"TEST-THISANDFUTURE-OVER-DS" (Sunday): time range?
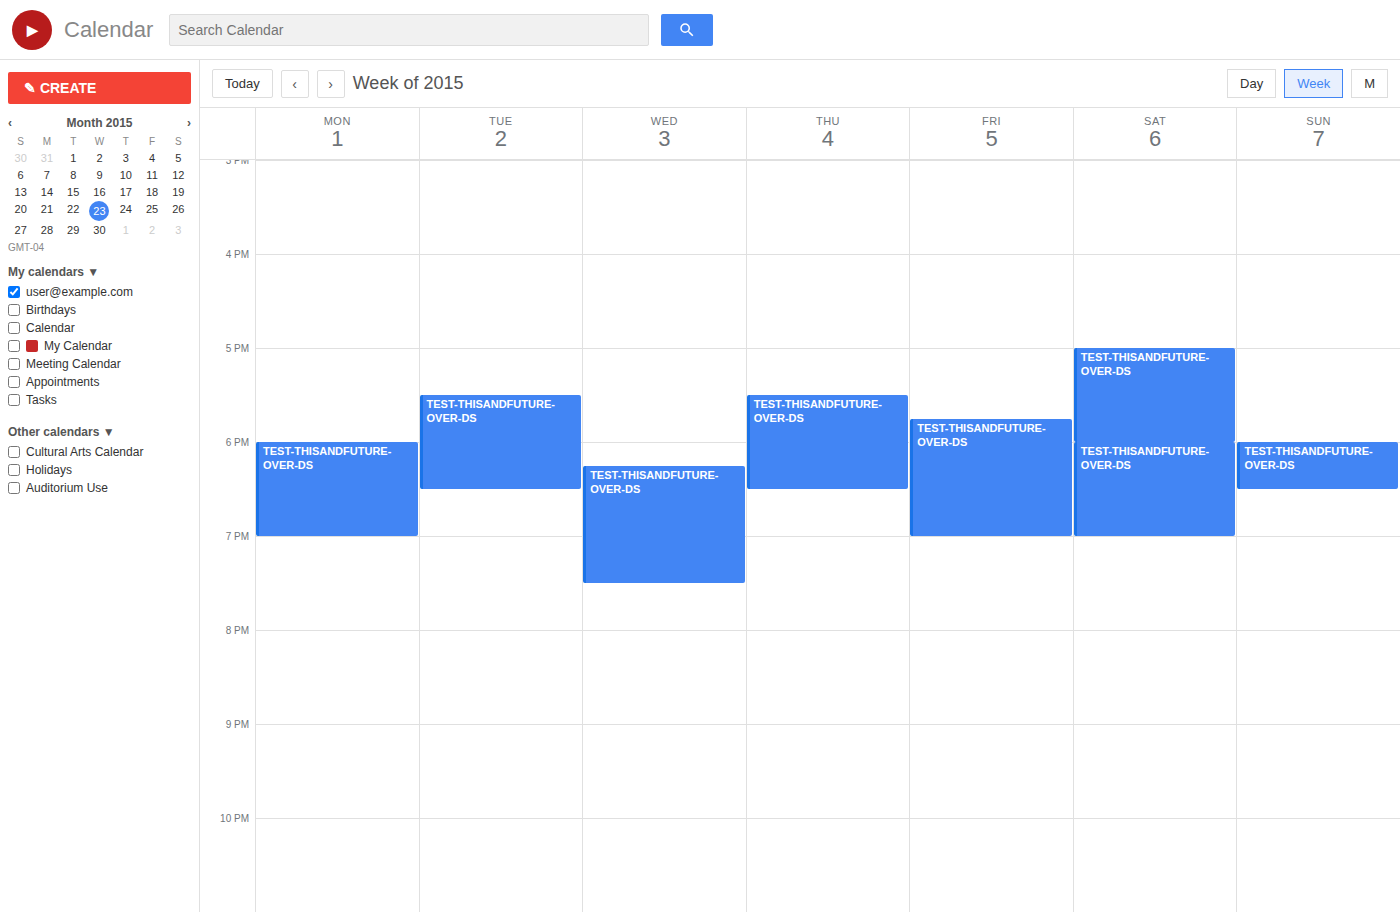
6:00 PM to 6:30 PM